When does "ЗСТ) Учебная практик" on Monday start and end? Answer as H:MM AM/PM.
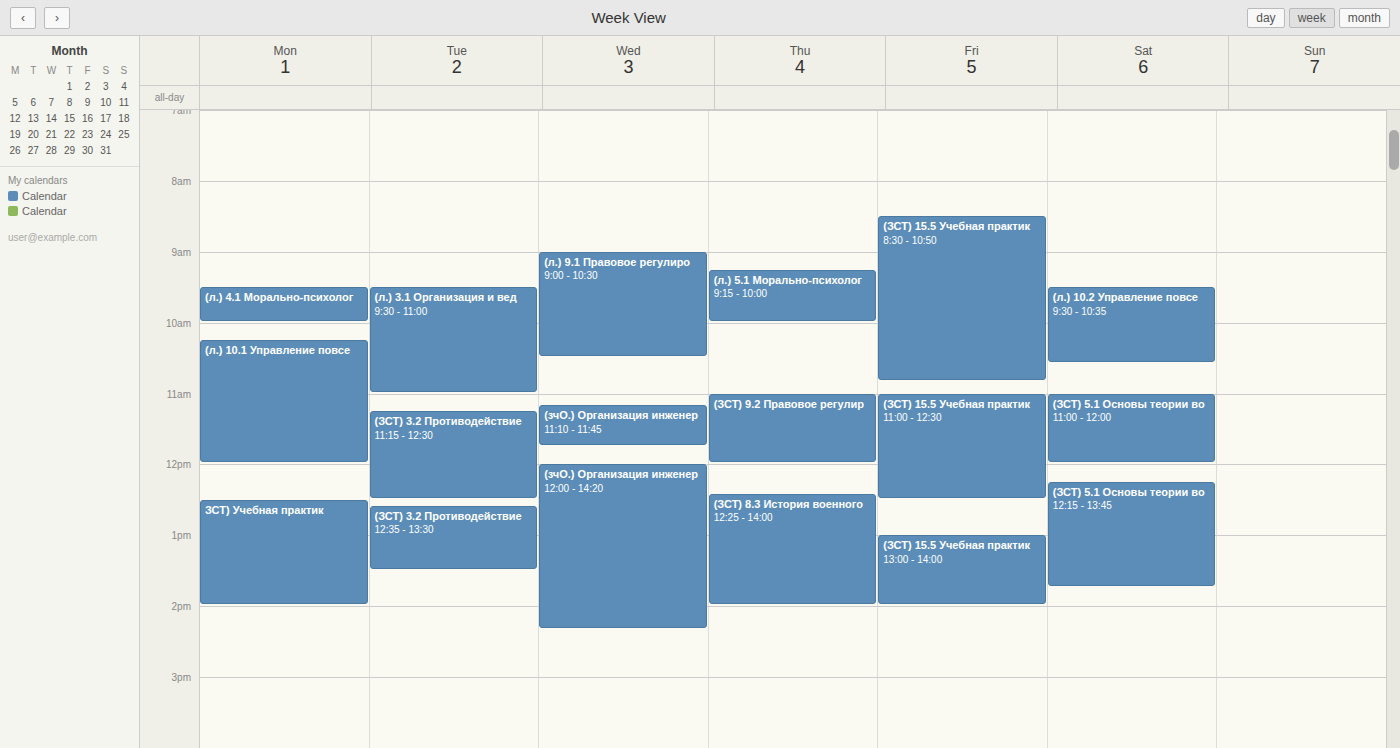
12:30 PM to 2:00 PM